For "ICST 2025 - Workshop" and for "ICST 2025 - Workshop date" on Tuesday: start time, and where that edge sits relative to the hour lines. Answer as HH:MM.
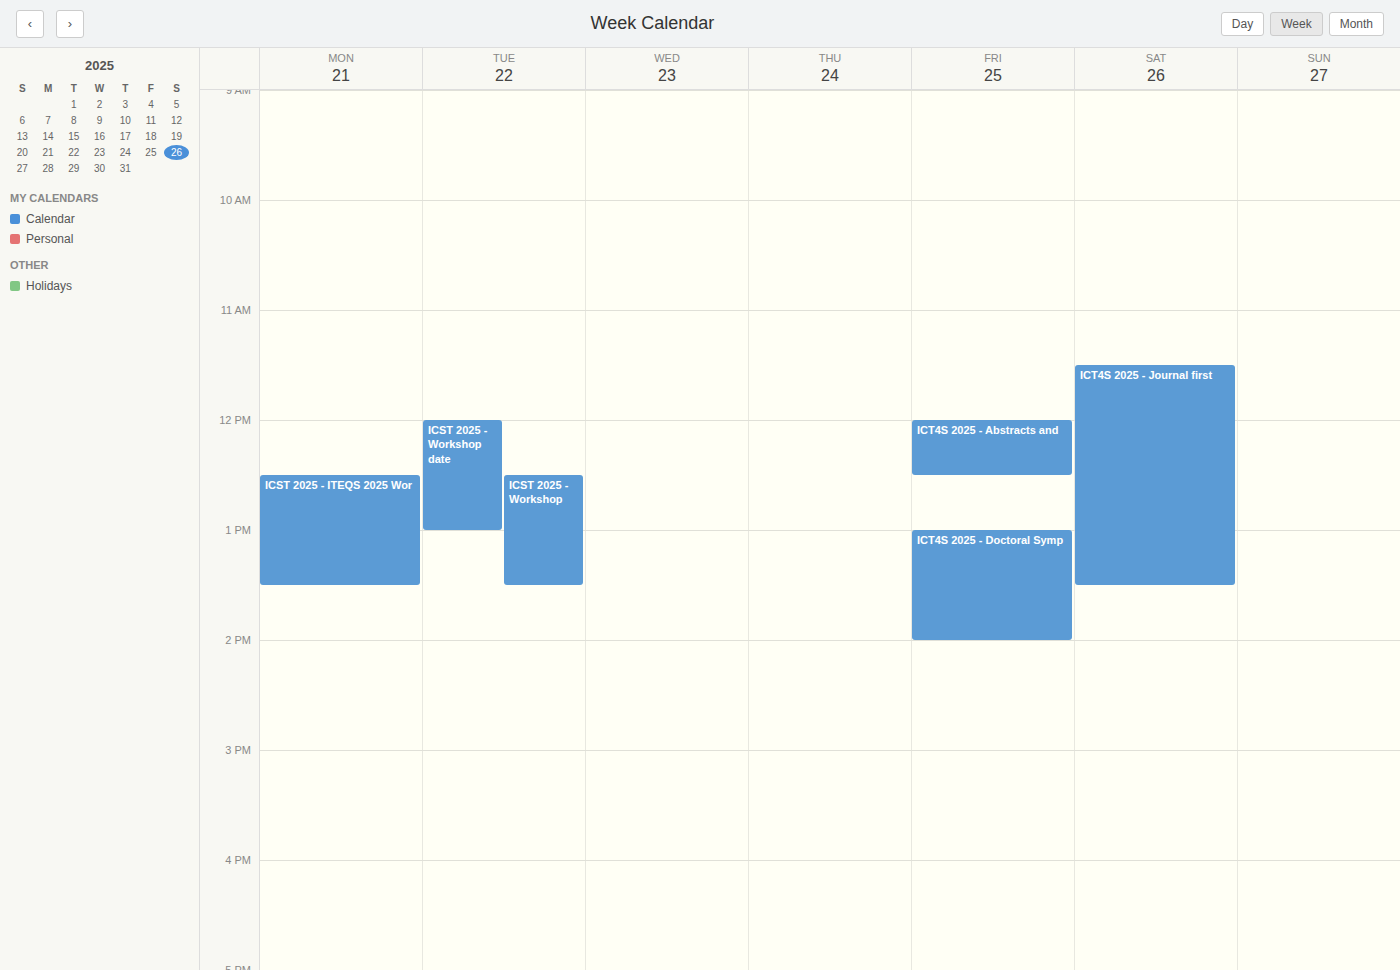
"ICST 2025 - Workshop": 12:30, halfway between the 12:00 and 13:00 lines. "ICST 2025 - Workshop date": 12:00, exactly on the 12:00 line.